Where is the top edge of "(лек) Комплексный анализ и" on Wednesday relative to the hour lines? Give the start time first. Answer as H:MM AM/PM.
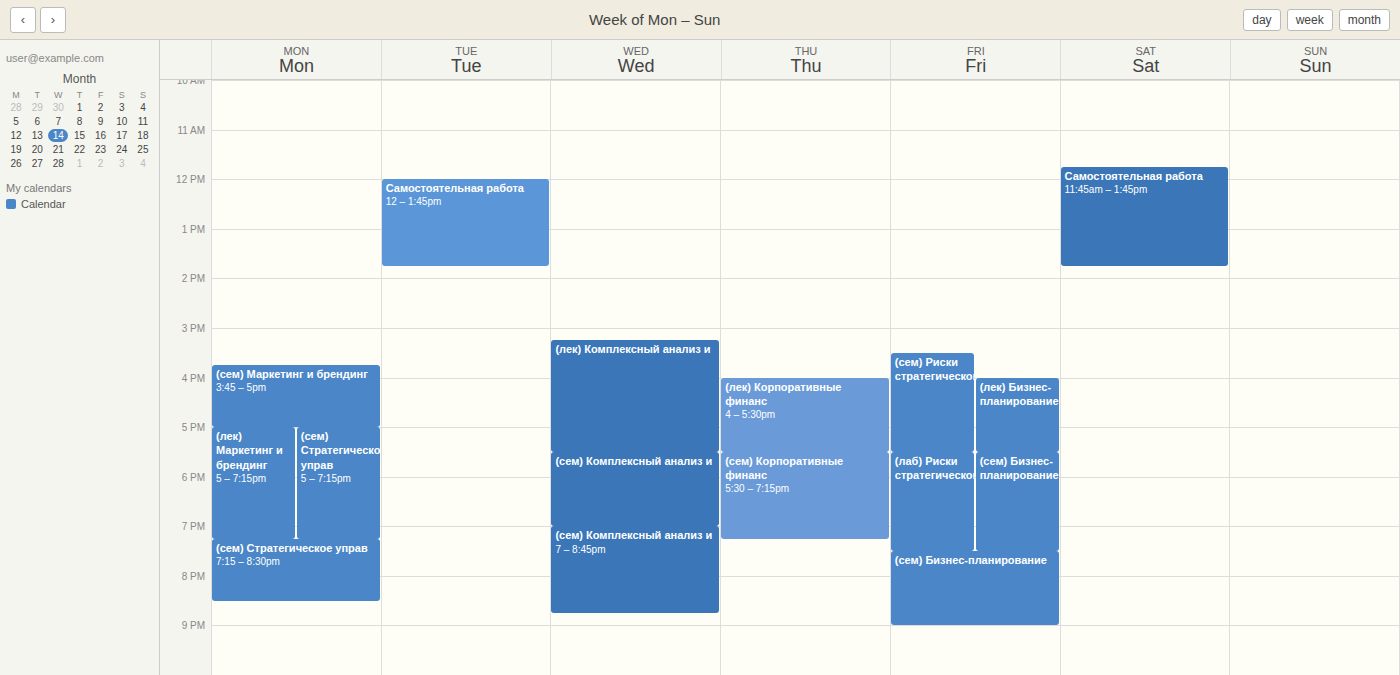
3:15 PM -- neither: a quarter of the way from the 3 PM line to the 4 PM line.